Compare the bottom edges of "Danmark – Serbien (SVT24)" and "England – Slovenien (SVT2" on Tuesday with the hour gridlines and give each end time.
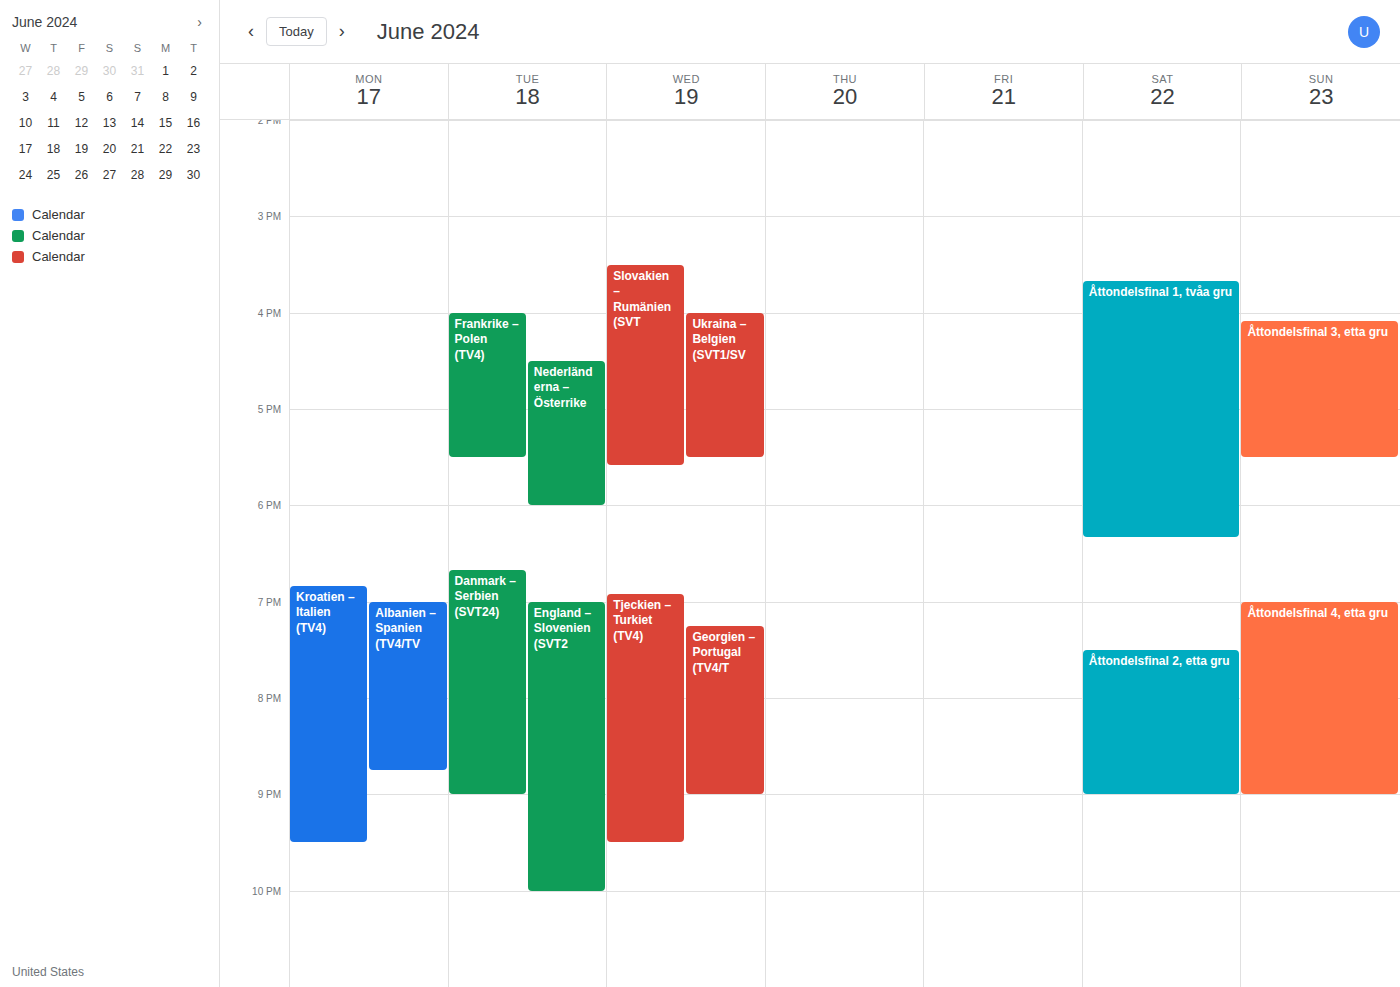
"Danmark – Serbien (SVT24)": 9:00 PM, exactly on the 9 PM line. "England – Slovenien (SVT2": 10:00 PM, exactly on the 10 PM line.